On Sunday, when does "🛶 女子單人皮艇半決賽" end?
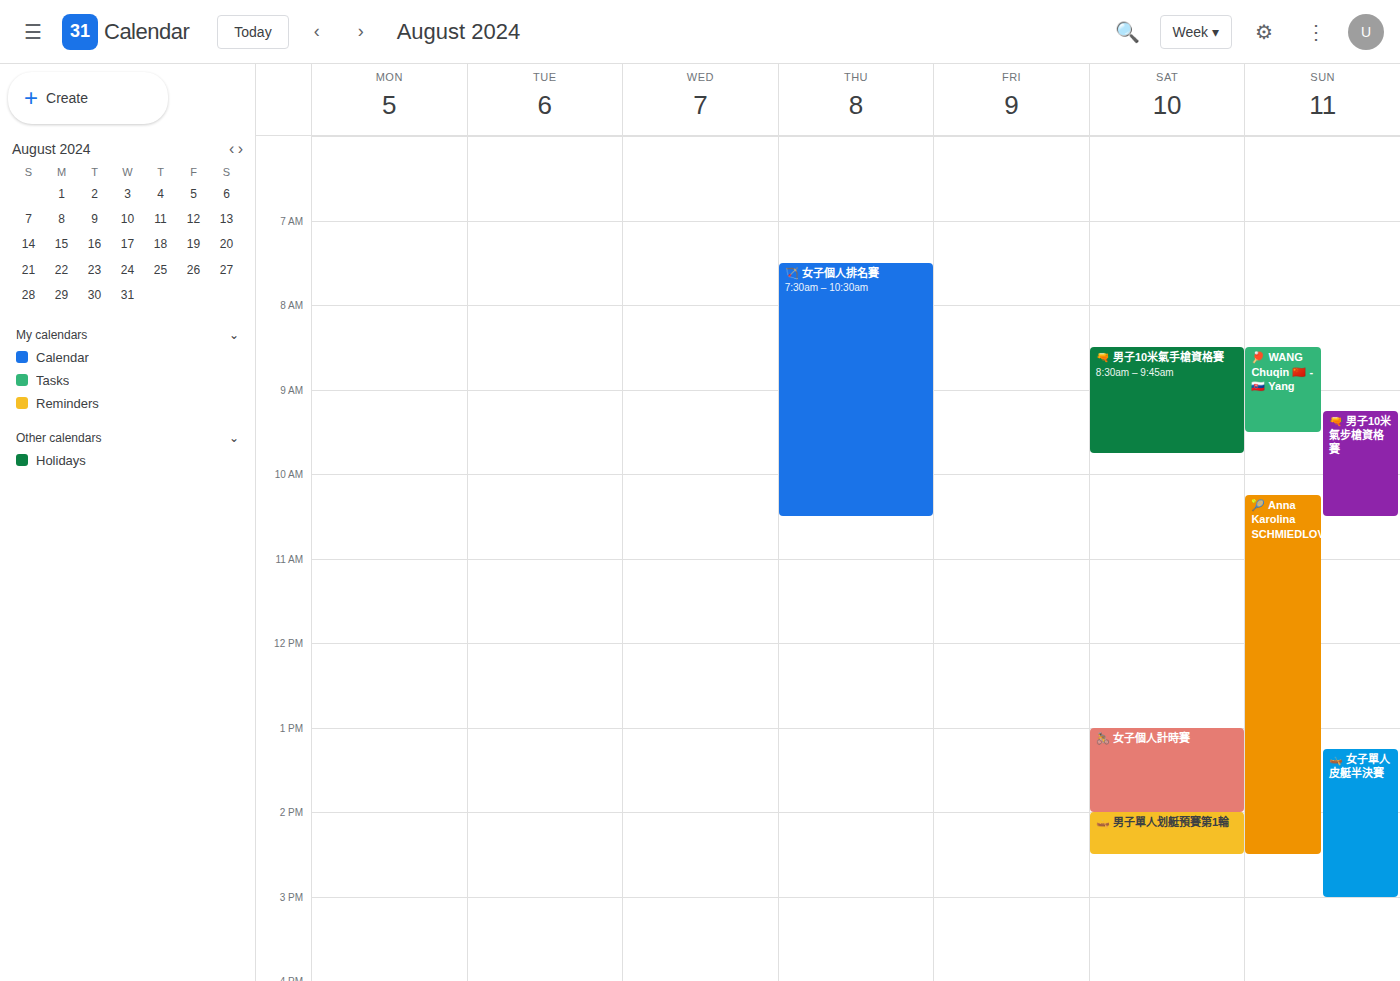
3:00 PM